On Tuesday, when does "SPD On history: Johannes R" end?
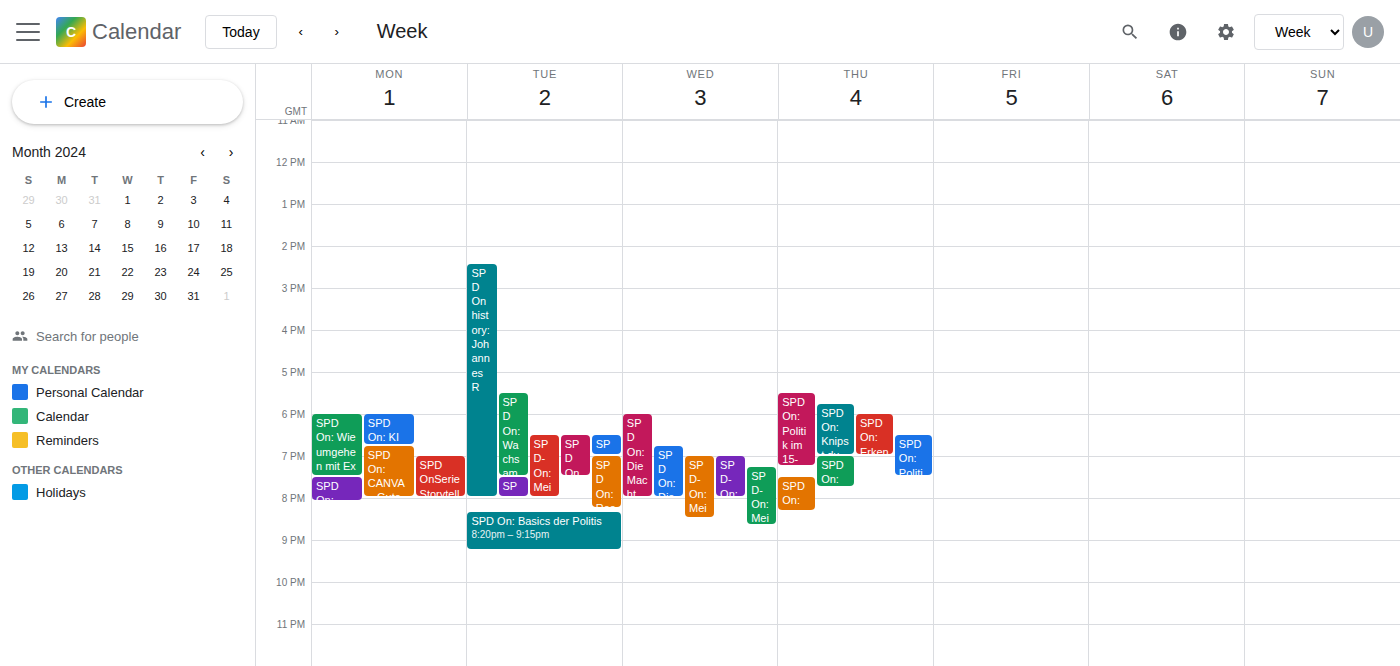
8:00 PM